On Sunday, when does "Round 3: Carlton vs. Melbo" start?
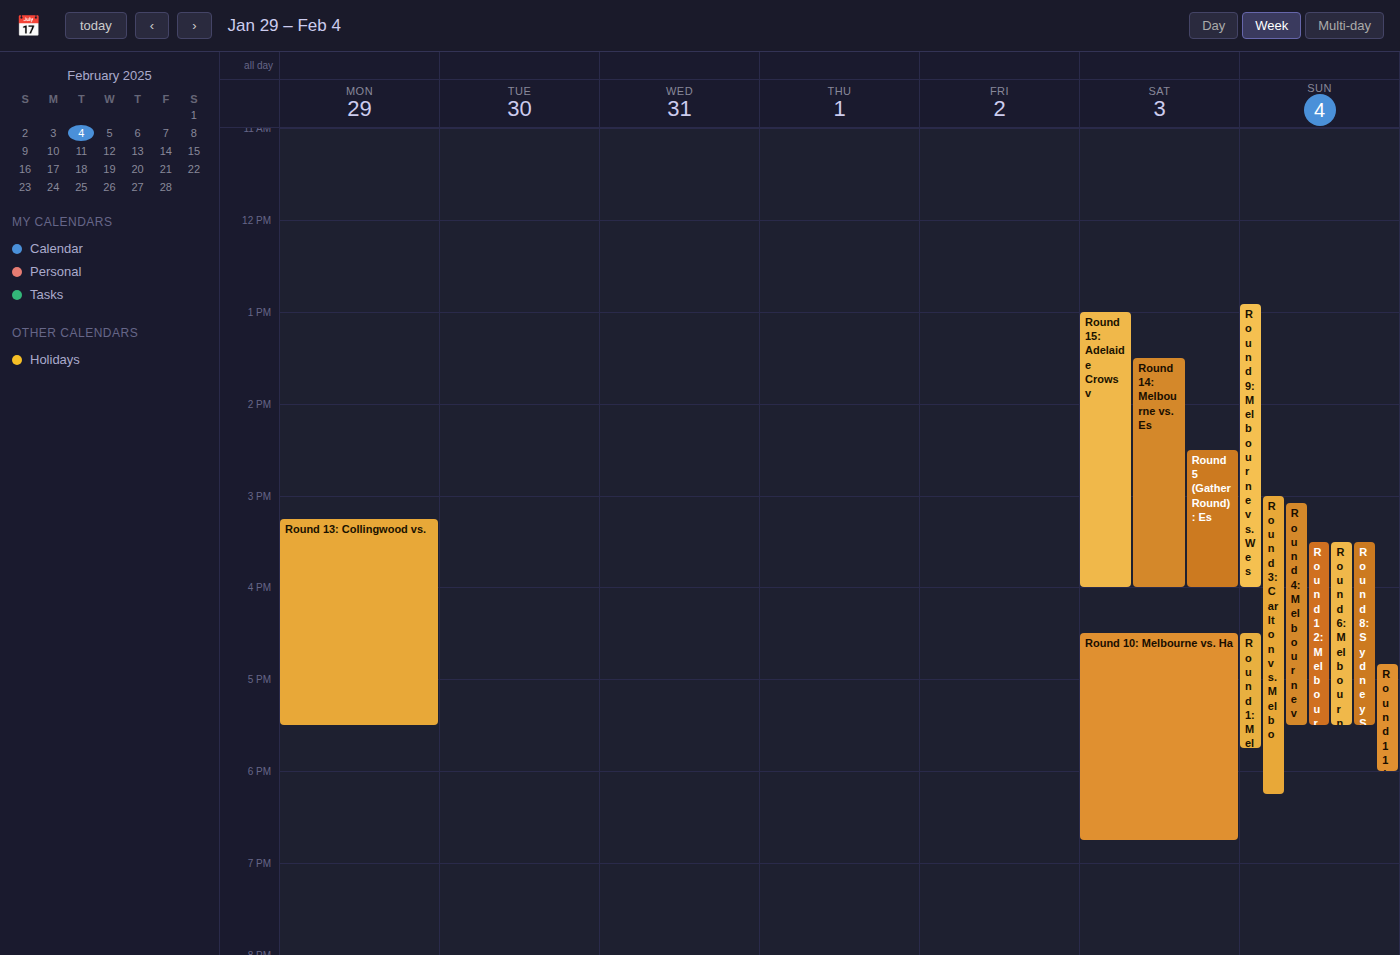
3:00 PM